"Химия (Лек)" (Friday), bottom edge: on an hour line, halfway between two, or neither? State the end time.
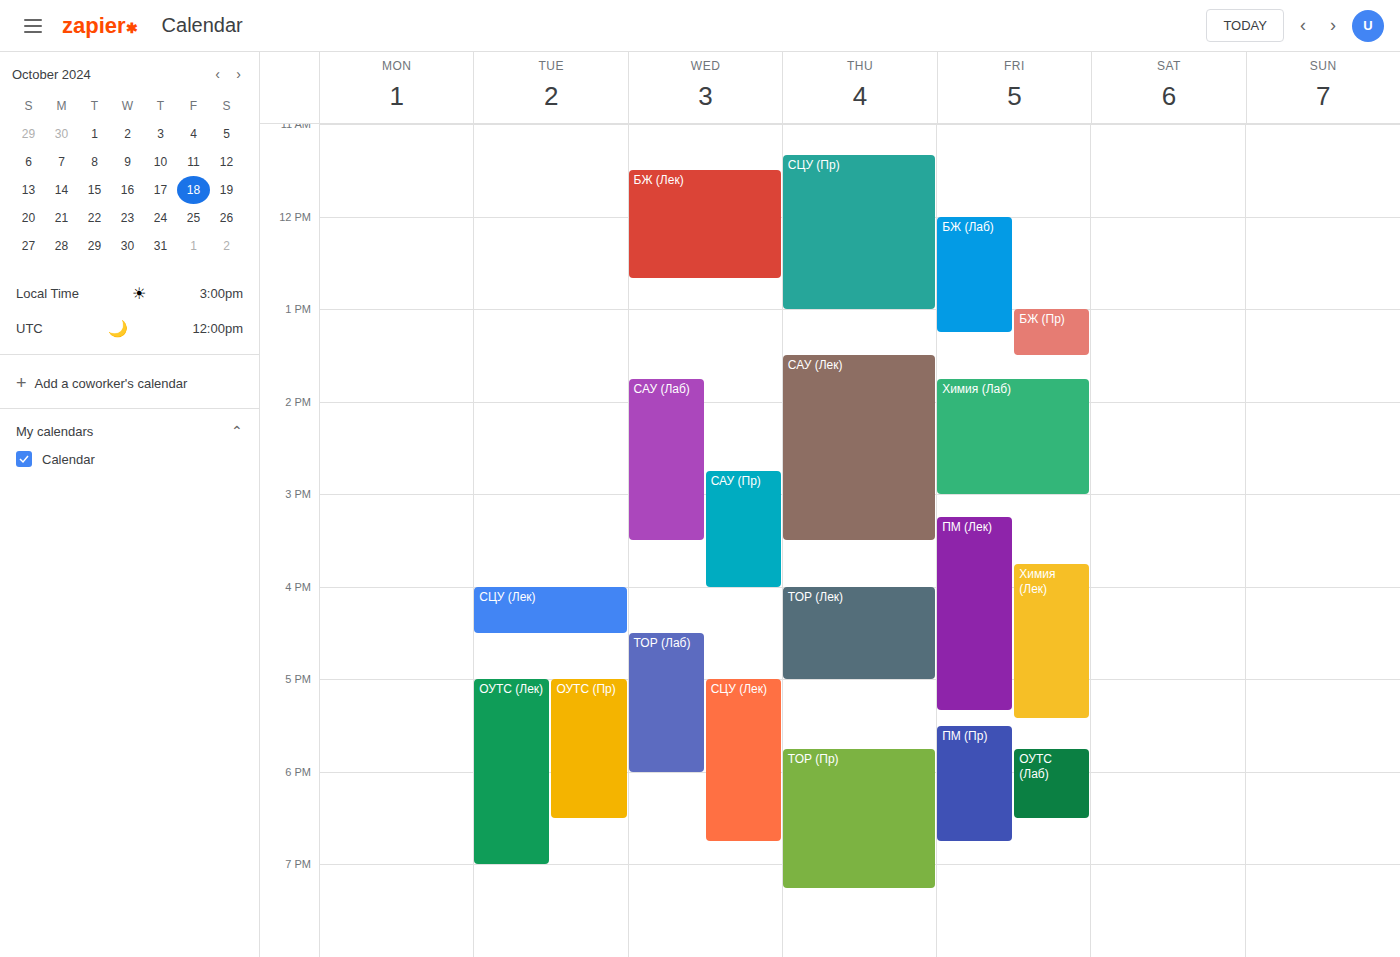
17:25 -- neither: 25 minutes below the 17:00 line and 35 minutes above the 18:00 line.